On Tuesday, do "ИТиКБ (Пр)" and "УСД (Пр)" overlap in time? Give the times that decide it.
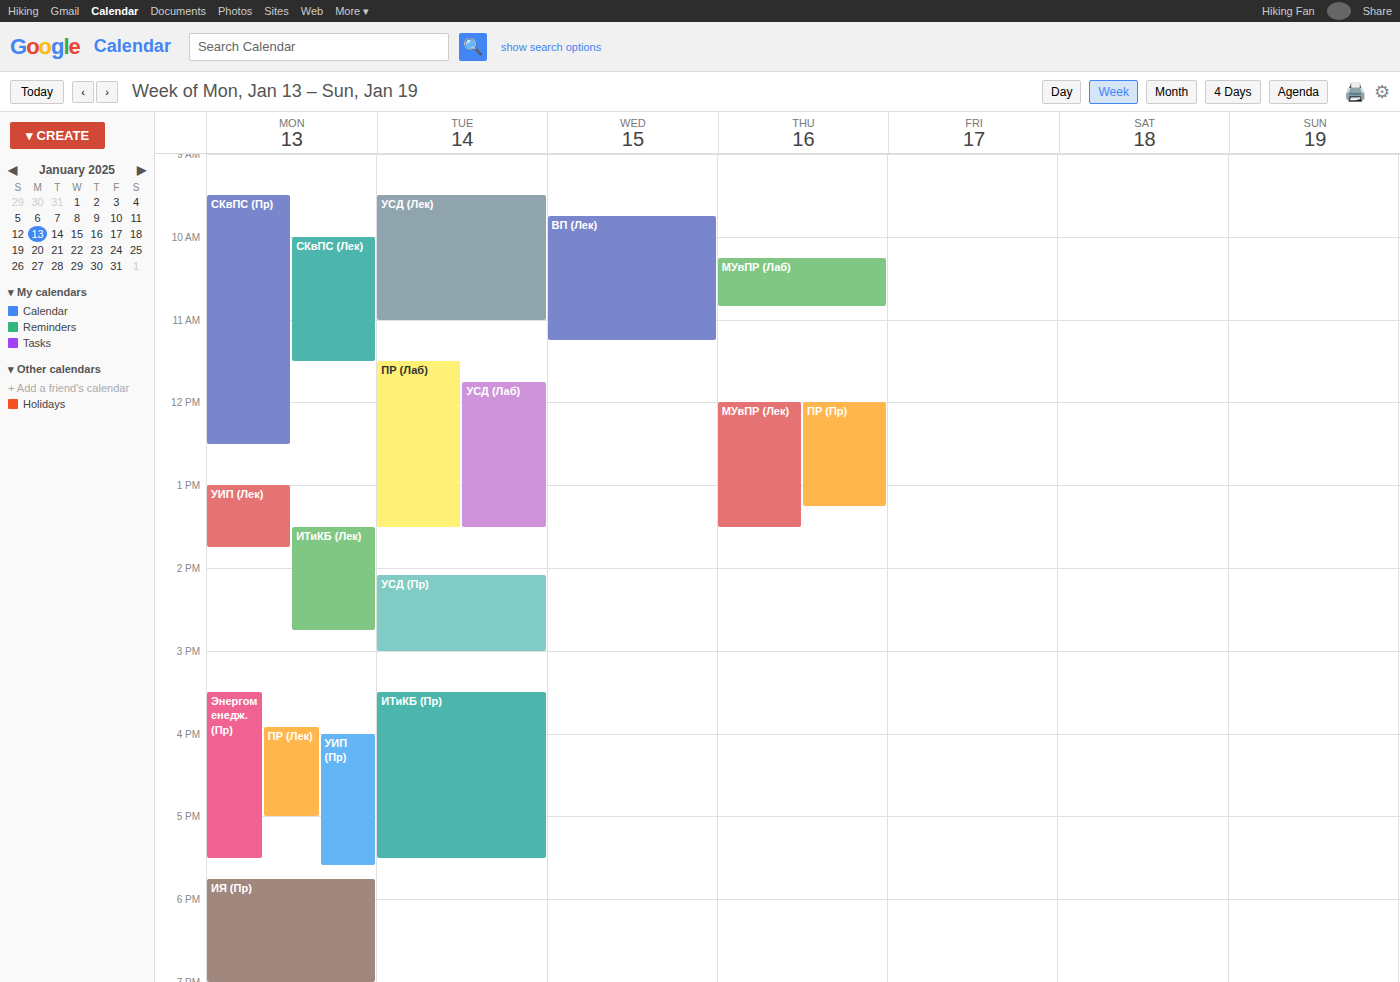
"УСД (Пр)" ends at 3:00 PM and "ИТиКБ (Пр)" starts at 3:30 PM -- no overlap.